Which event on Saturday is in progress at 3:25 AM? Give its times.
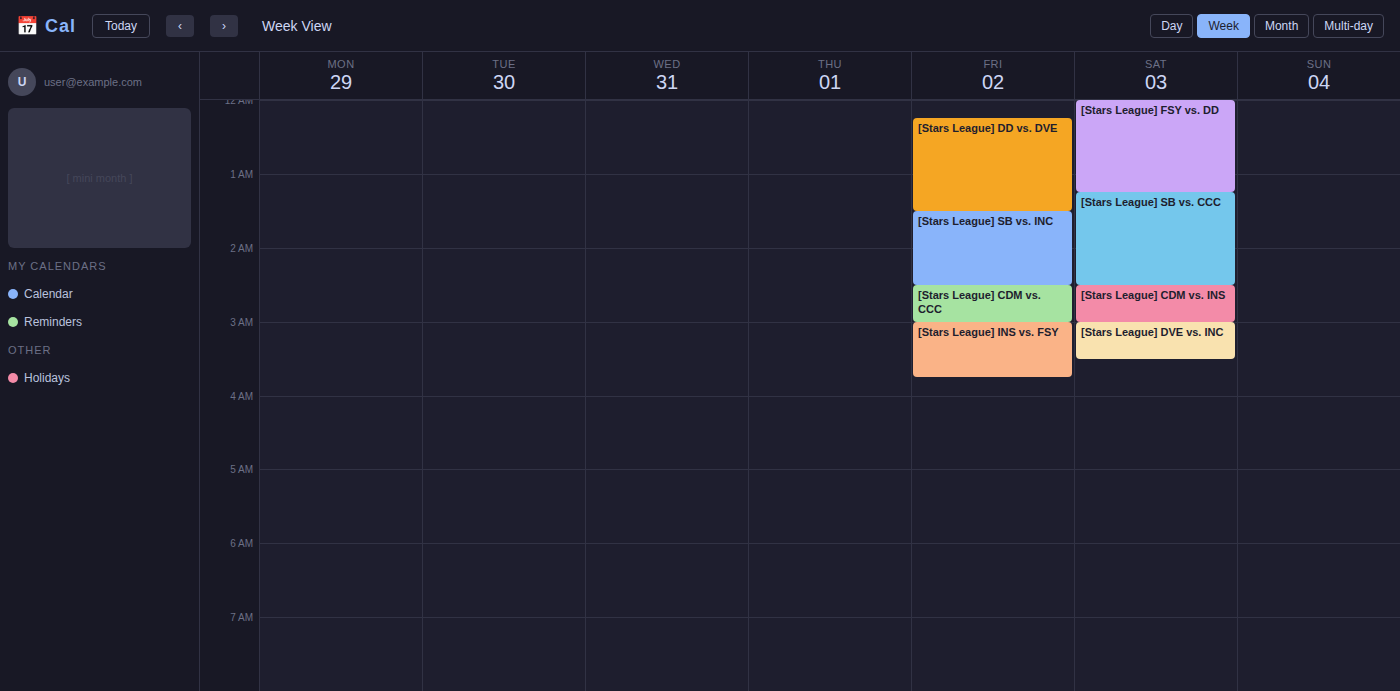
"[Stars League] DVE vs. INC", 3:00 AM to 3:30 AM